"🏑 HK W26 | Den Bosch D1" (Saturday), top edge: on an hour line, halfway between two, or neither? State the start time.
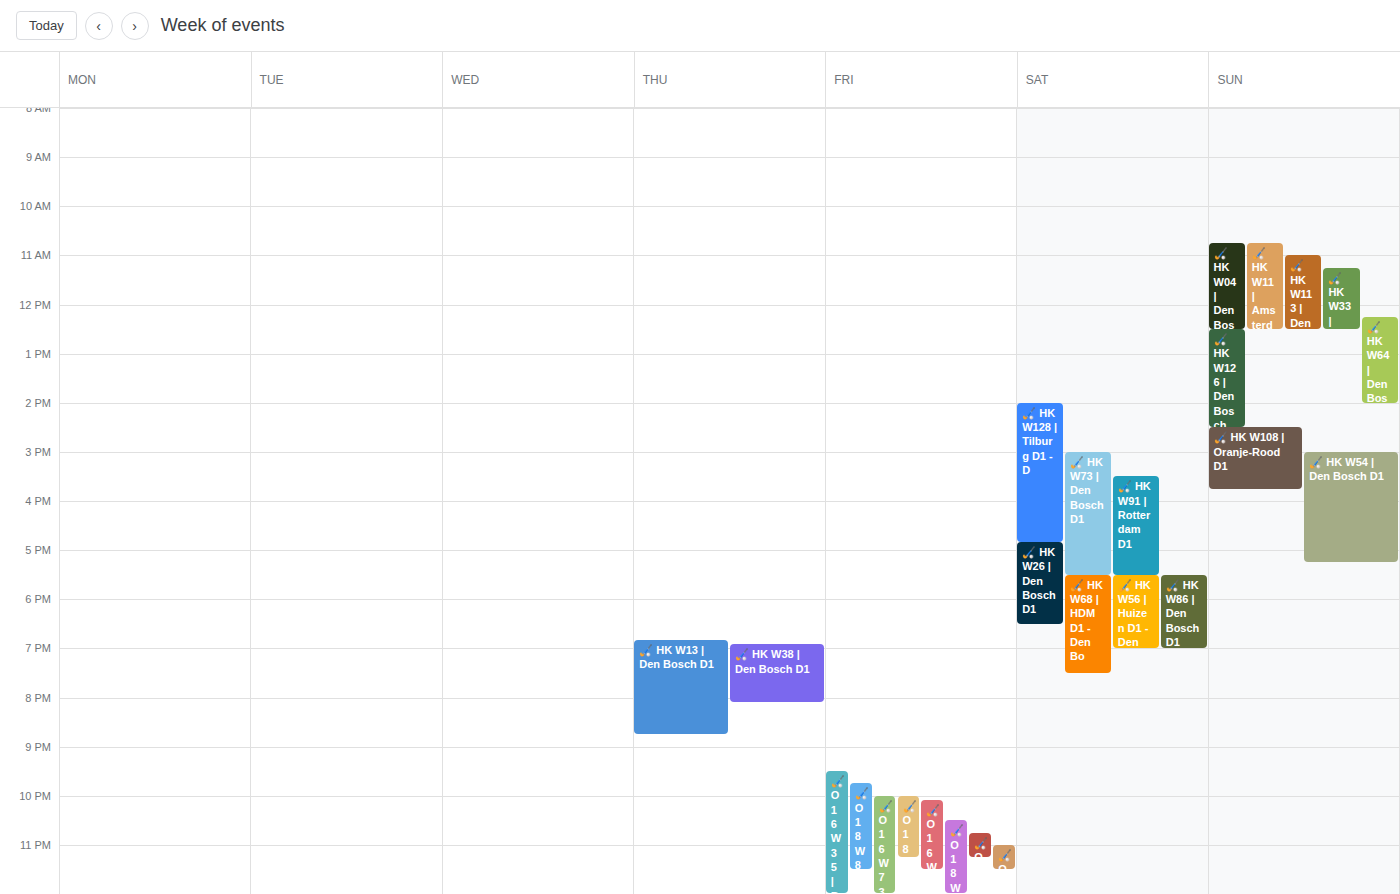
4:50 PM -- neither: 50 minutes below the 4 PM line and 10 minutes above the 5 PM line.